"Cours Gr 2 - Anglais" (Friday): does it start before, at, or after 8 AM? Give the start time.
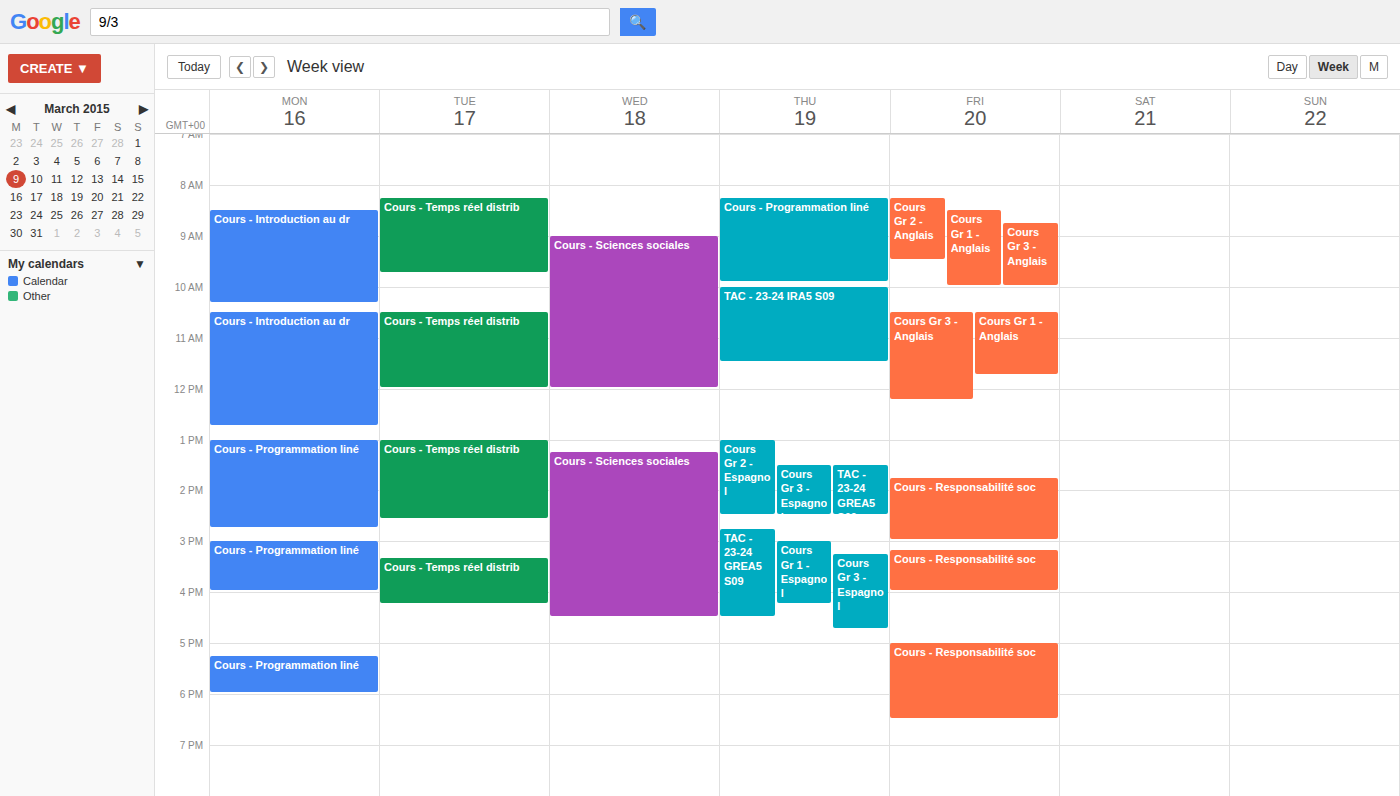
8:15 AM -- after 8 AM, 15 minutes below the 8 AM line.